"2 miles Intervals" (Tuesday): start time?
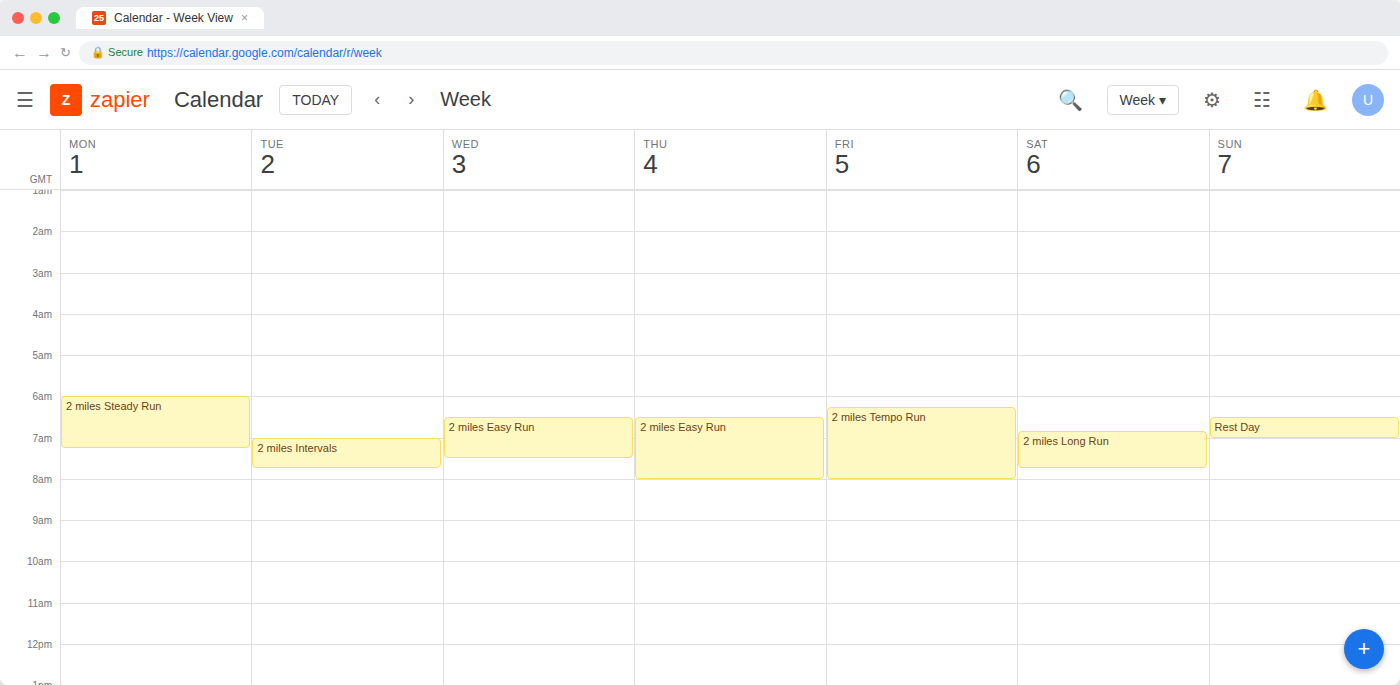
7:00 AM